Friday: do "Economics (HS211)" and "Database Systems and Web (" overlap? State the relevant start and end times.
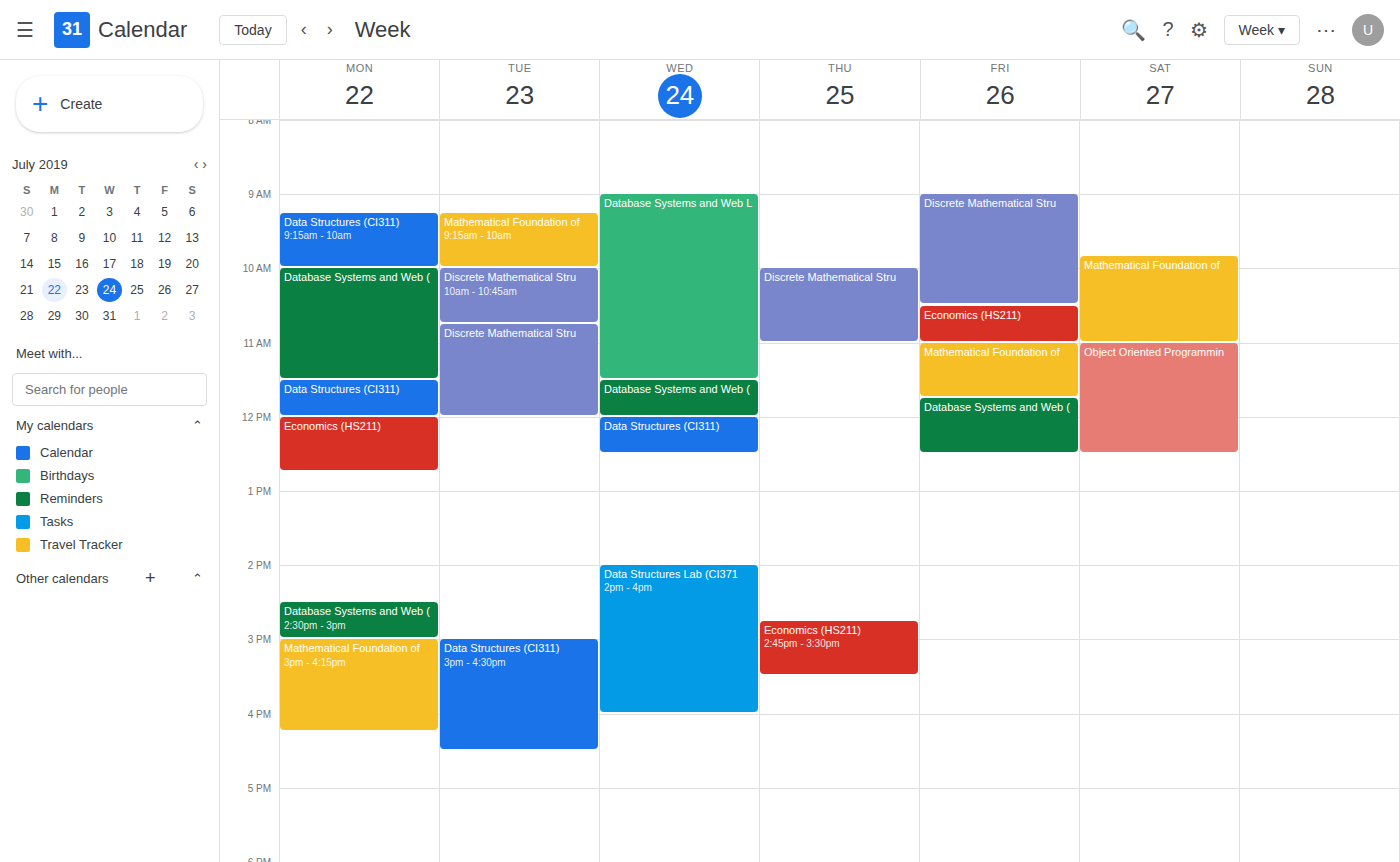
"Economics (HS211)" ends at 11:00 AM and "Database Systems and Web (" starts at 11:45 AM -- no overlap.